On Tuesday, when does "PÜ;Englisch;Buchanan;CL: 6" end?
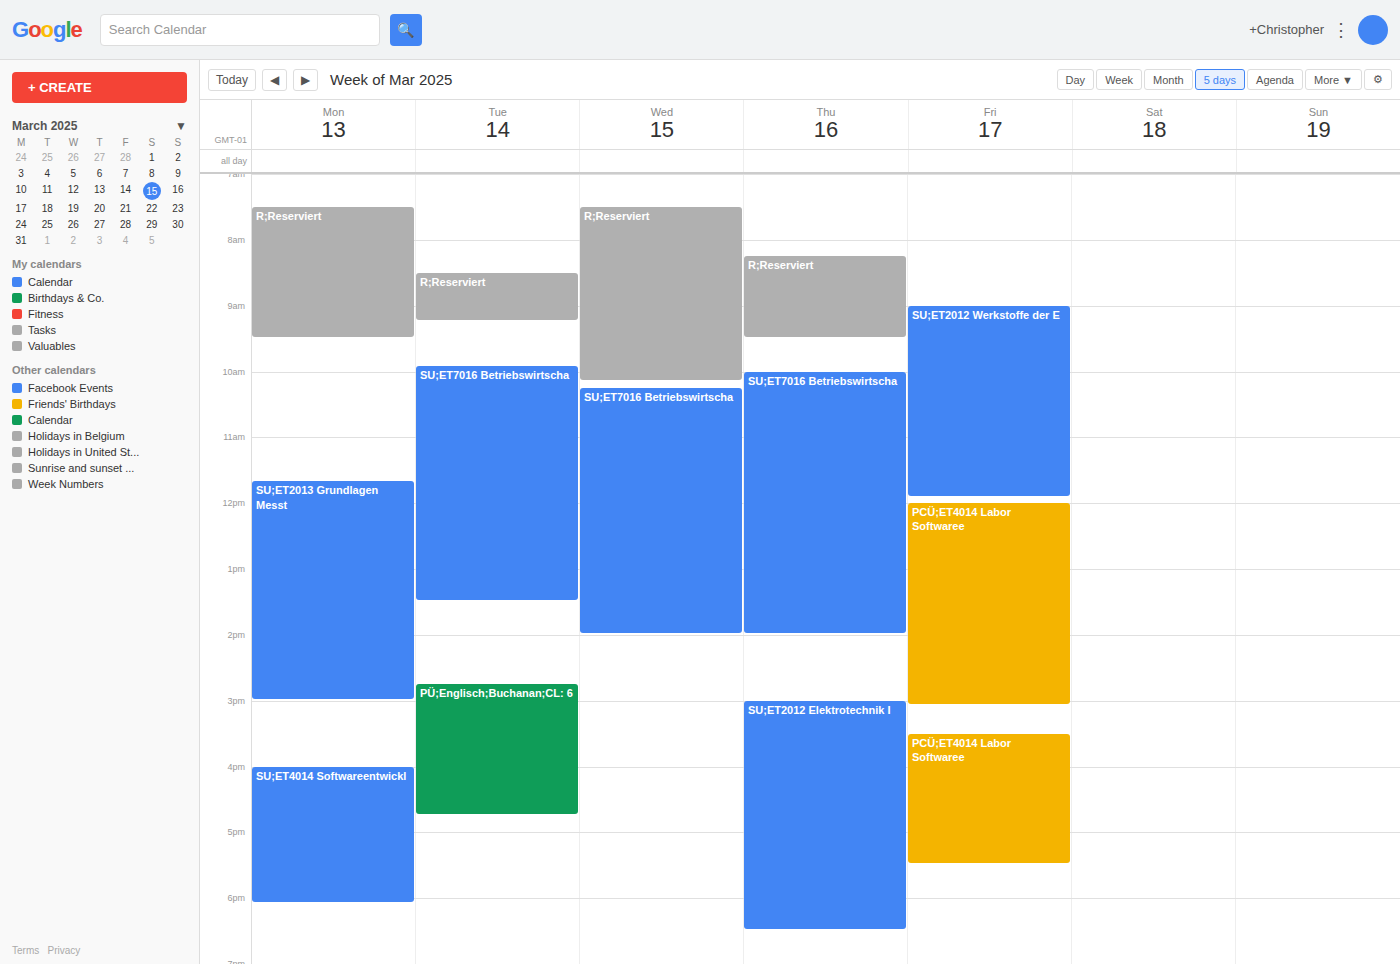
4:45 PM